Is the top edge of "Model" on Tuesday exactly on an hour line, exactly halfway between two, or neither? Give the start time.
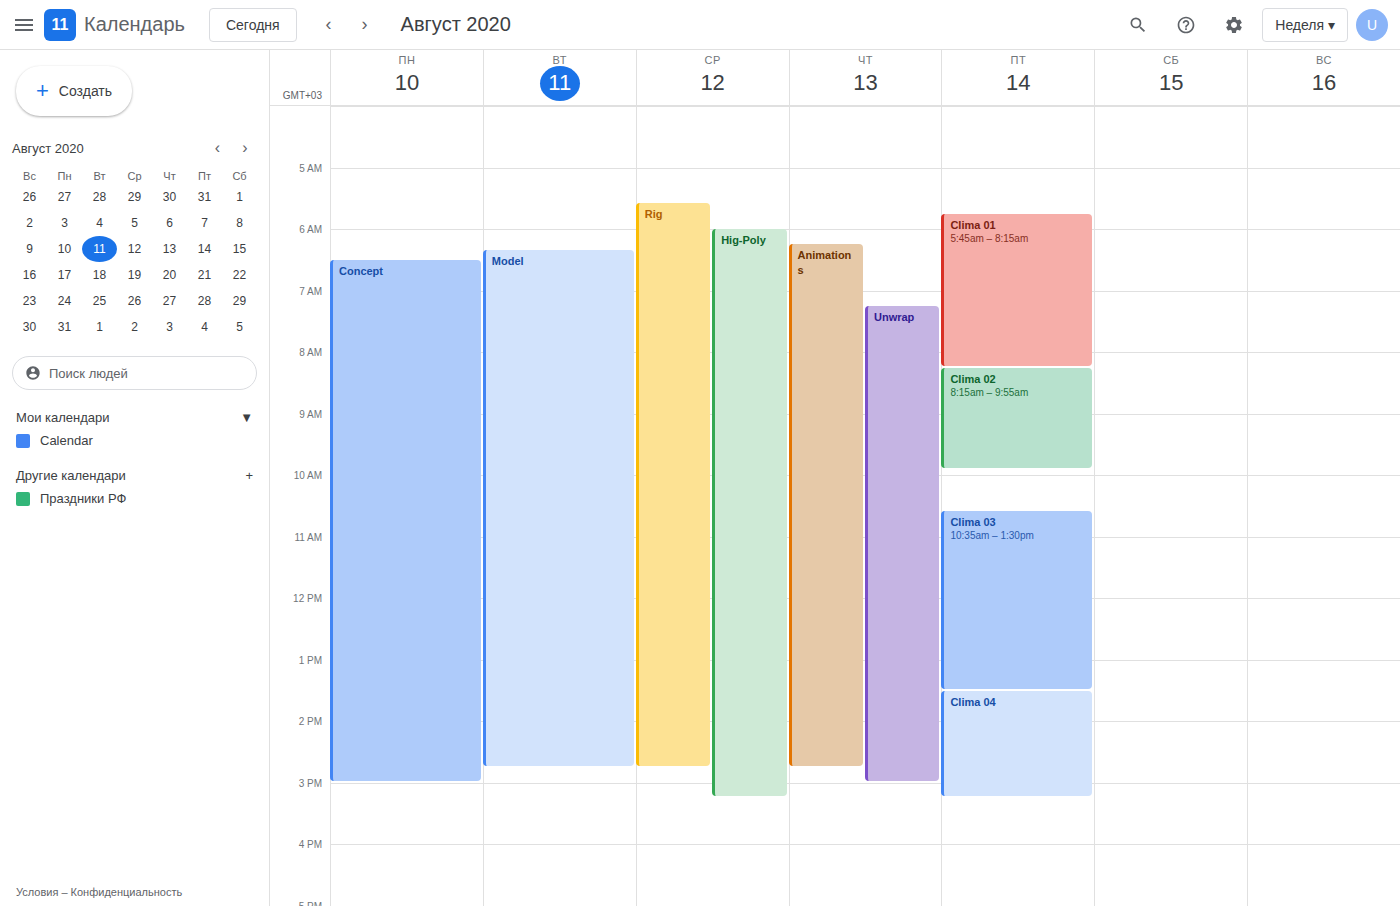
6:20 AM -- neither: 20 minutes below the 6 AM line and 40 minutes above the 7 AM line.